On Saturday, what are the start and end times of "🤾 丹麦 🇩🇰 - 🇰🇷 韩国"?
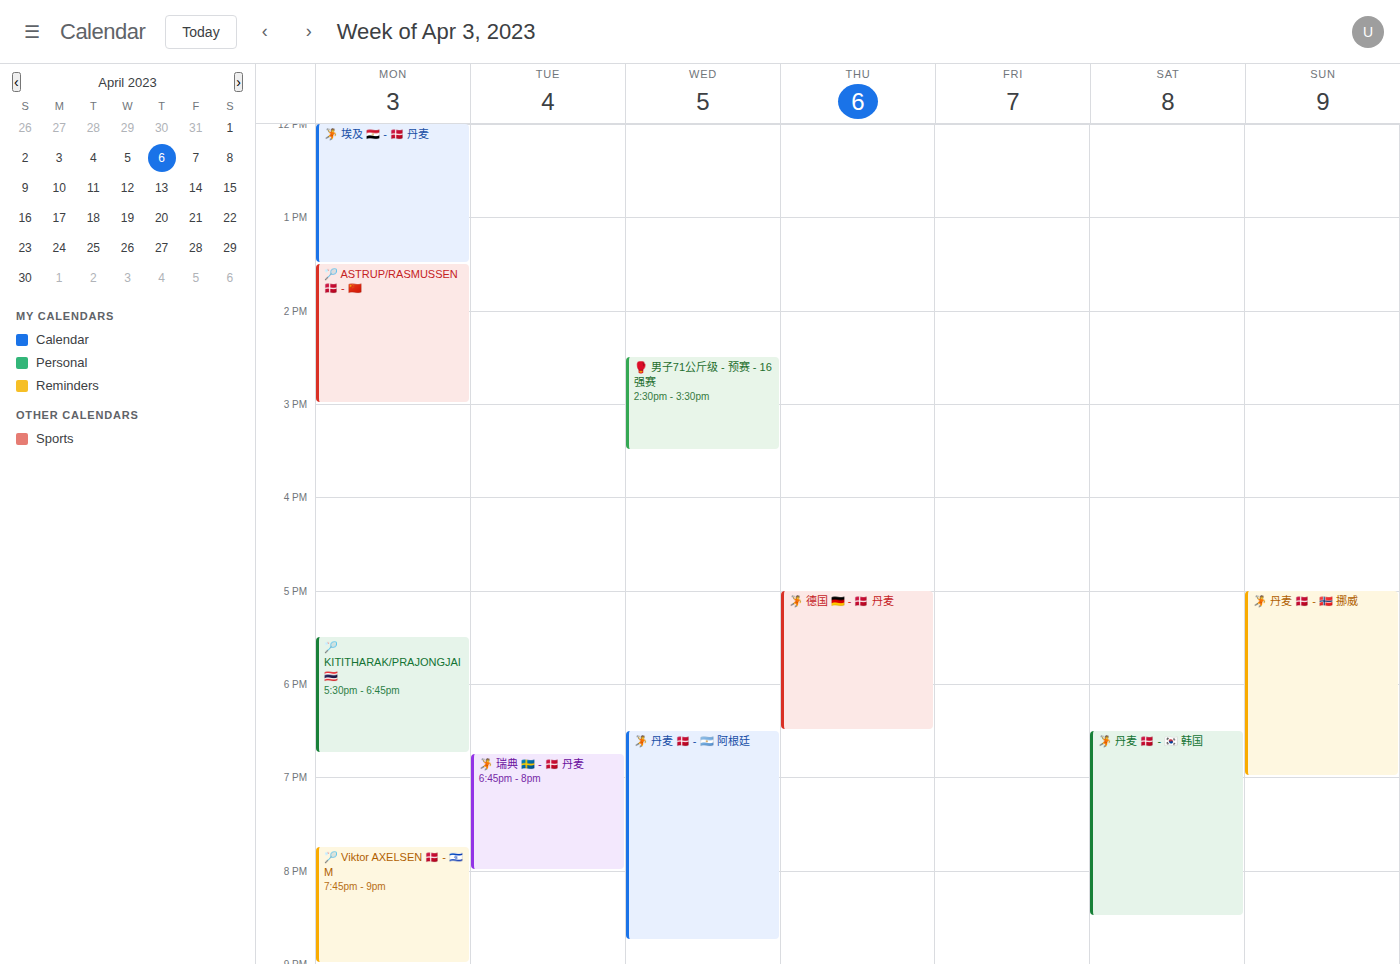
18:30 to 20:30